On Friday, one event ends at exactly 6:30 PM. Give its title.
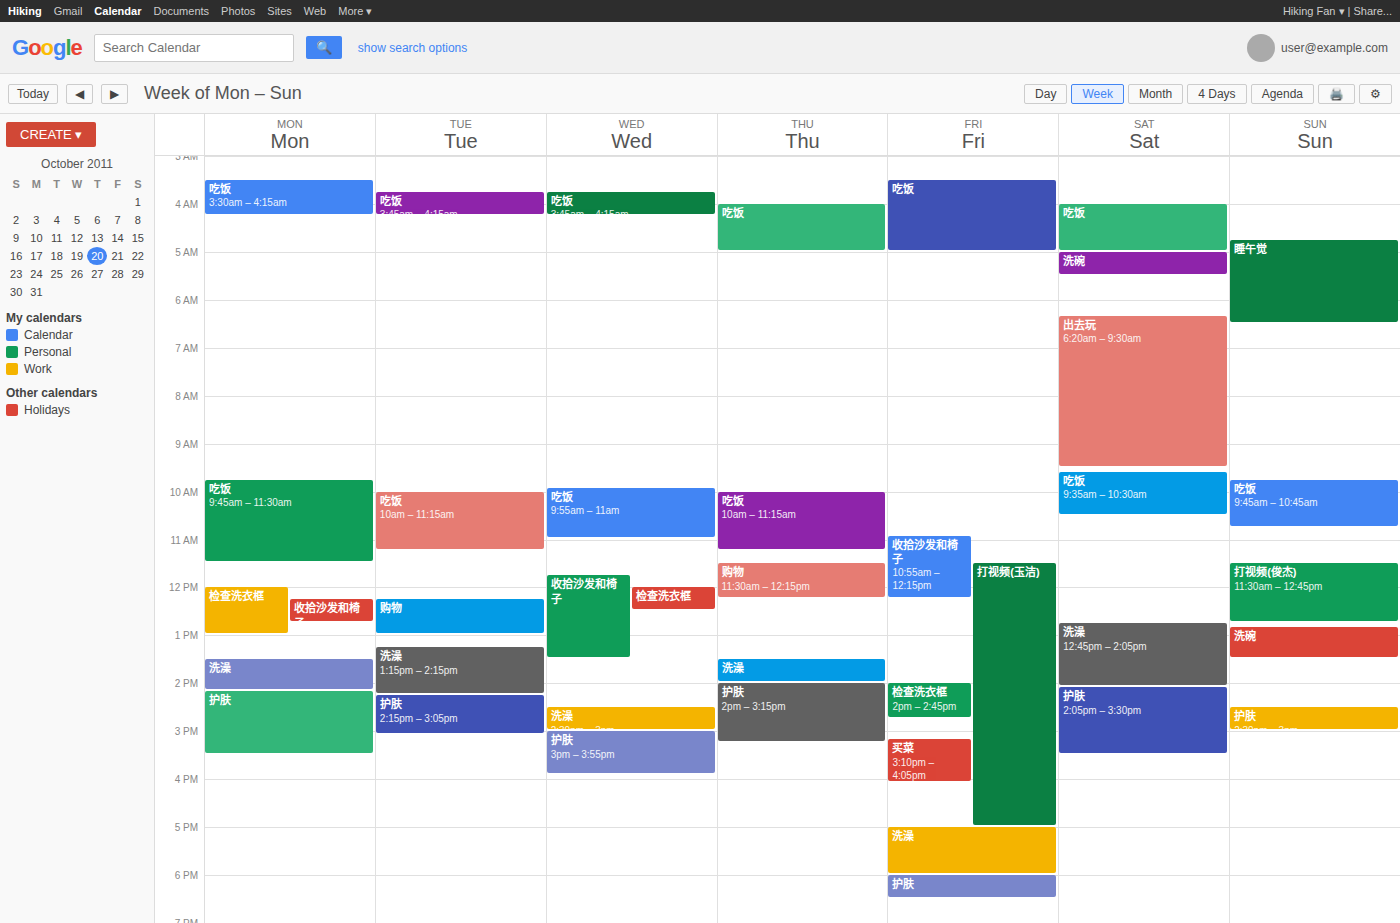
"护肤"